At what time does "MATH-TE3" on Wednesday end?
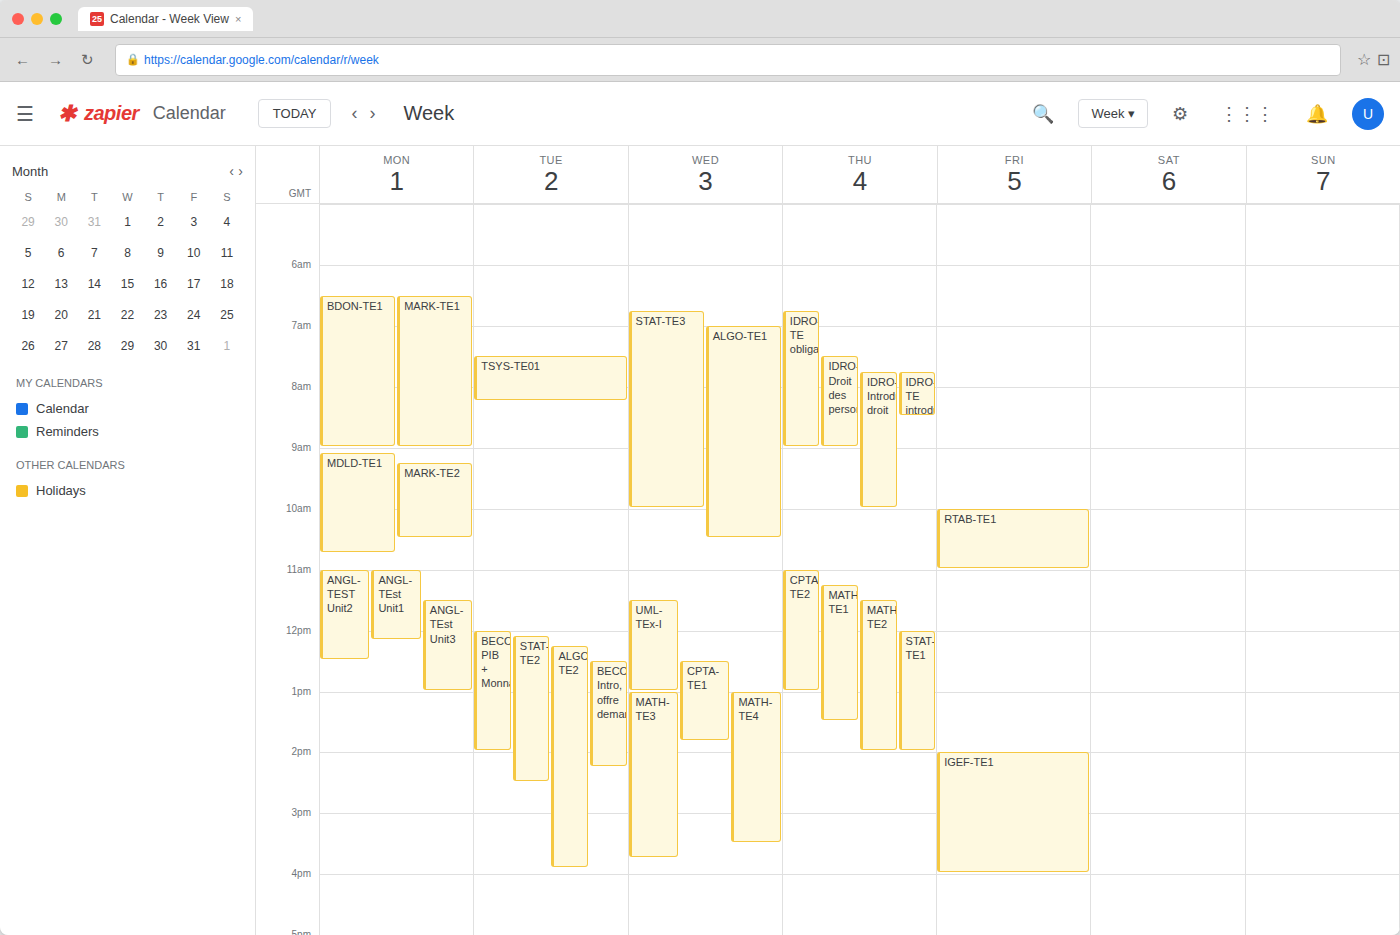
3:45 PM